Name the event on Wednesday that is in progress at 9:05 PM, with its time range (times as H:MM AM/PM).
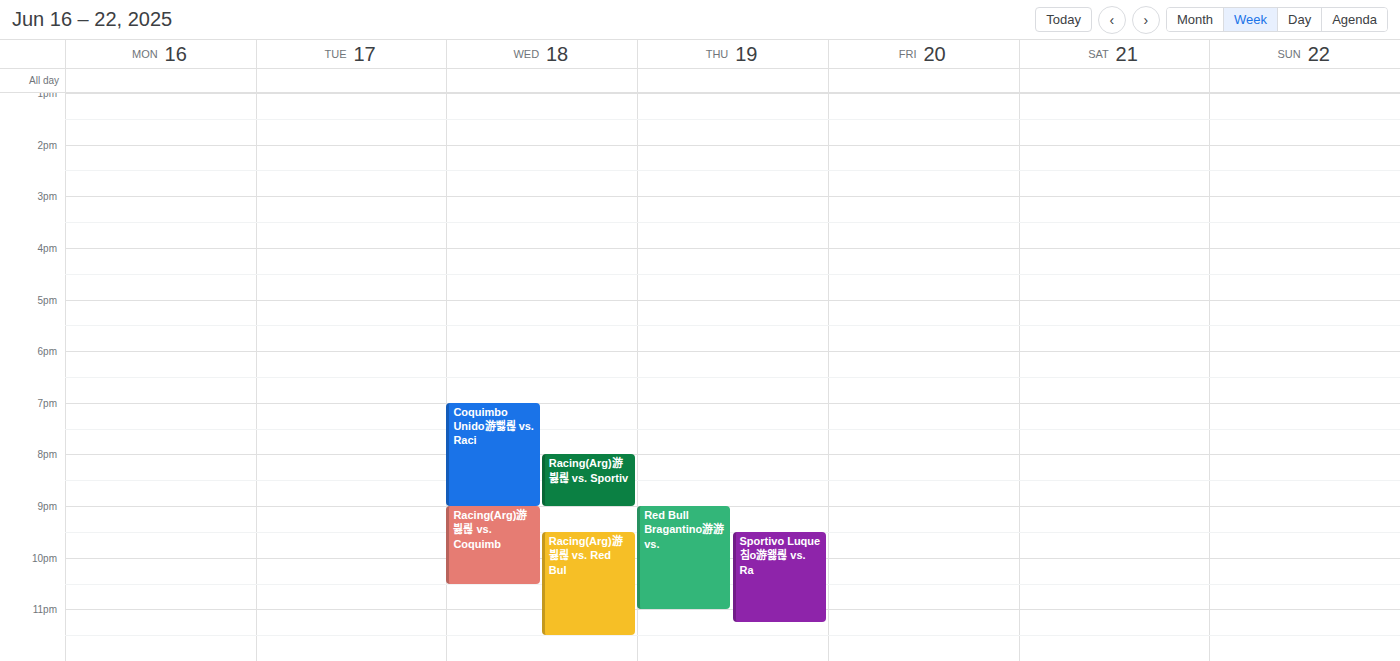
"Racing(Arg)游뷣릖 vs. Coquimb", 9:00 PM to 10:30 PM